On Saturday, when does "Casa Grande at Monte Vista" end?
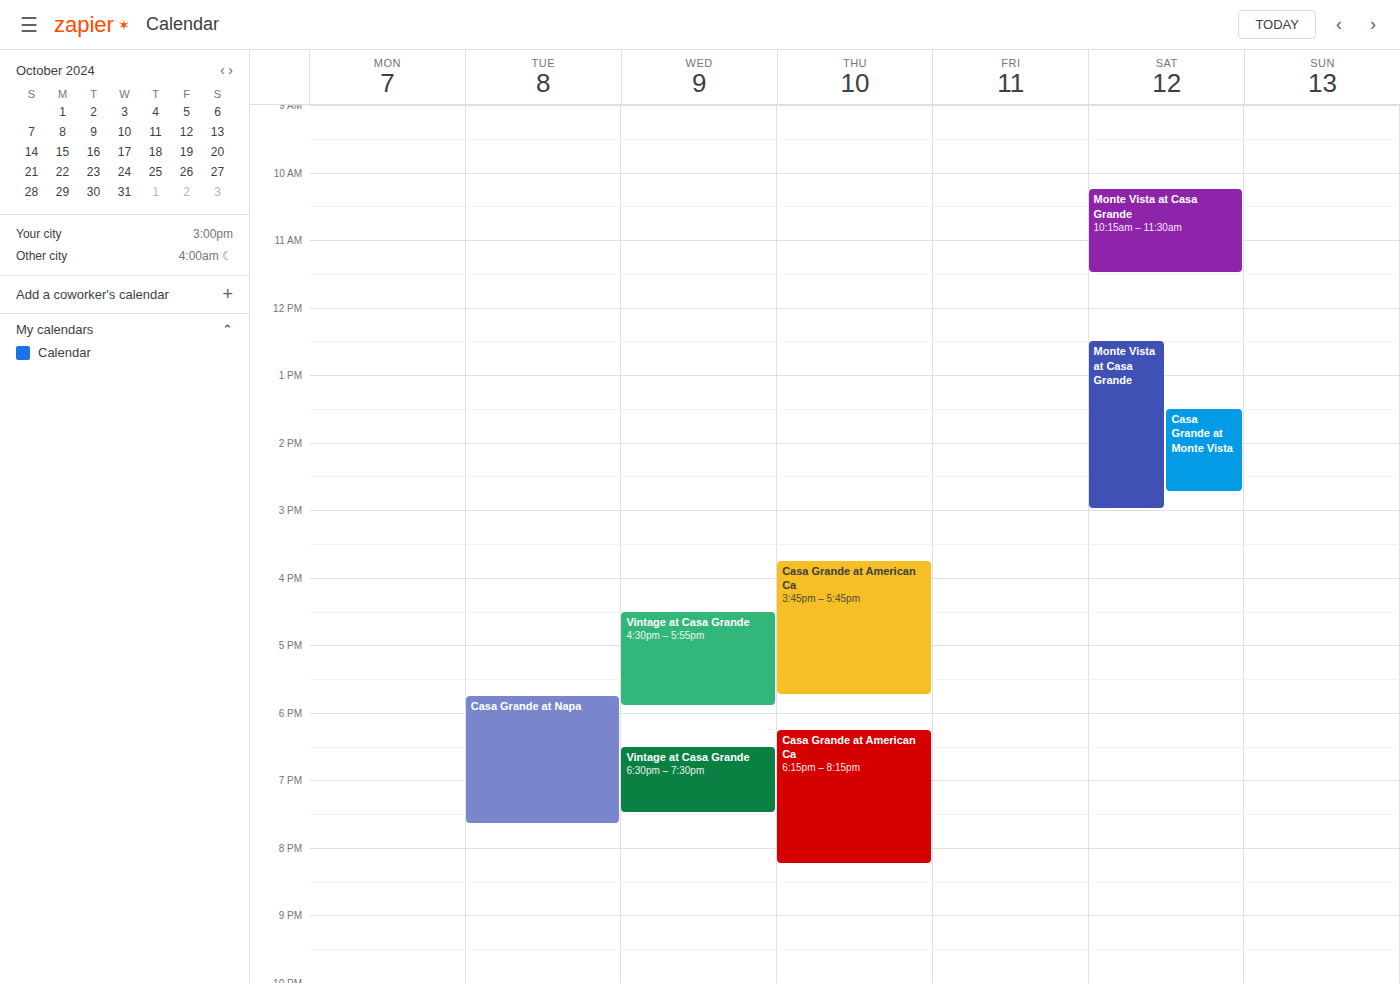
2:45 PM